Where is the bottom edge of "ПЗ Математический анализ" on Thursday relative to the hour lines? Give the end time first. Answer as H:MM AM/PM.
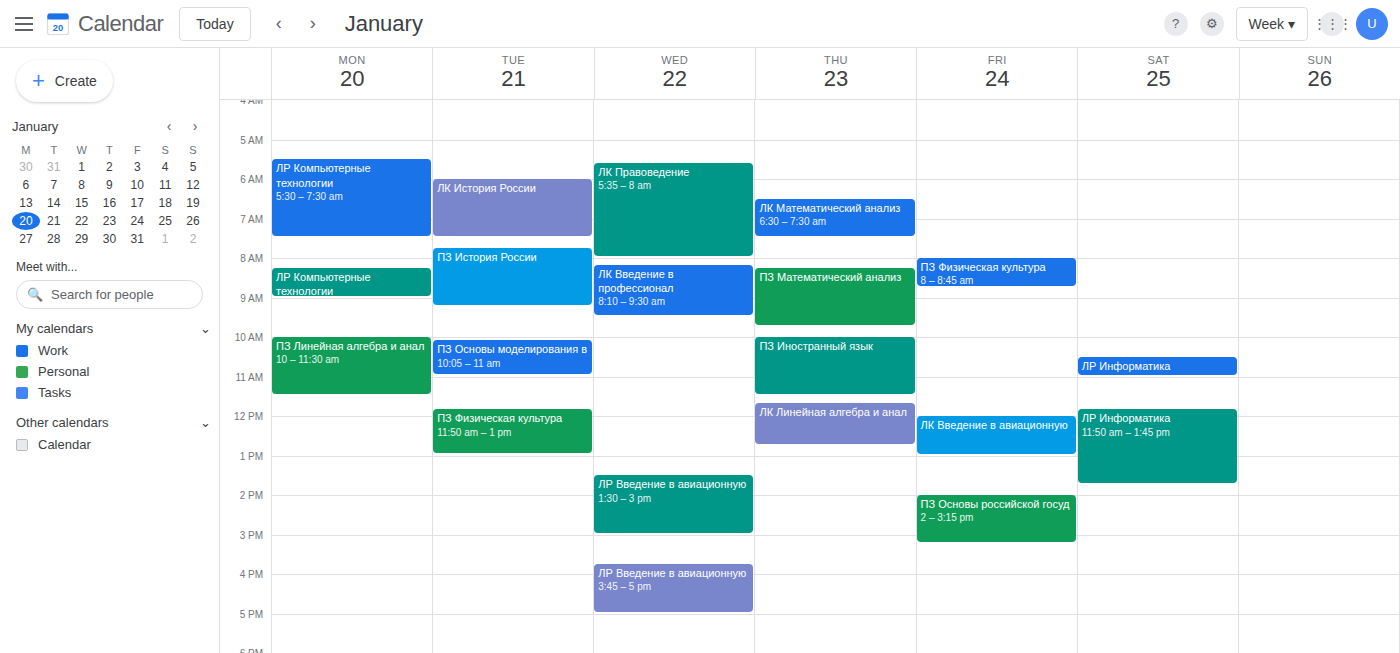
9:45 AM -- neither: three quarters of the way from the 9 AM line to the 10 AM line.